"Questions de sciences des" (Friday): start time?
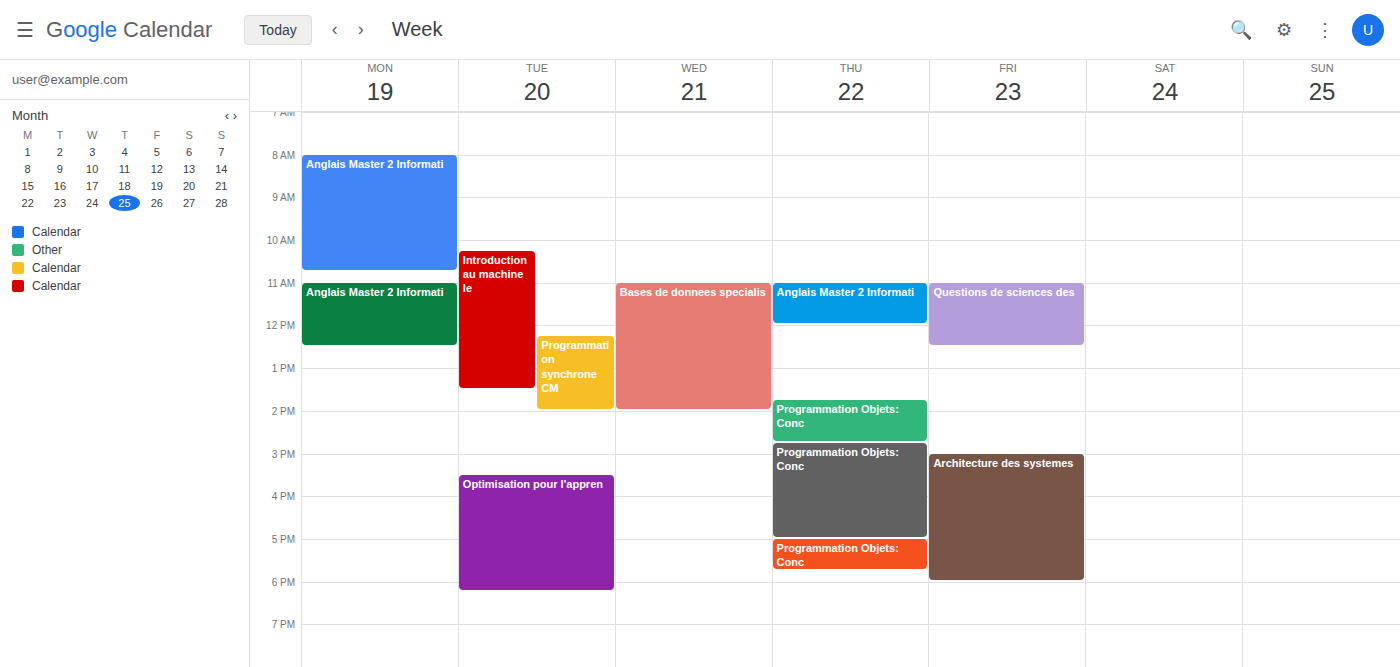
11:00 AM